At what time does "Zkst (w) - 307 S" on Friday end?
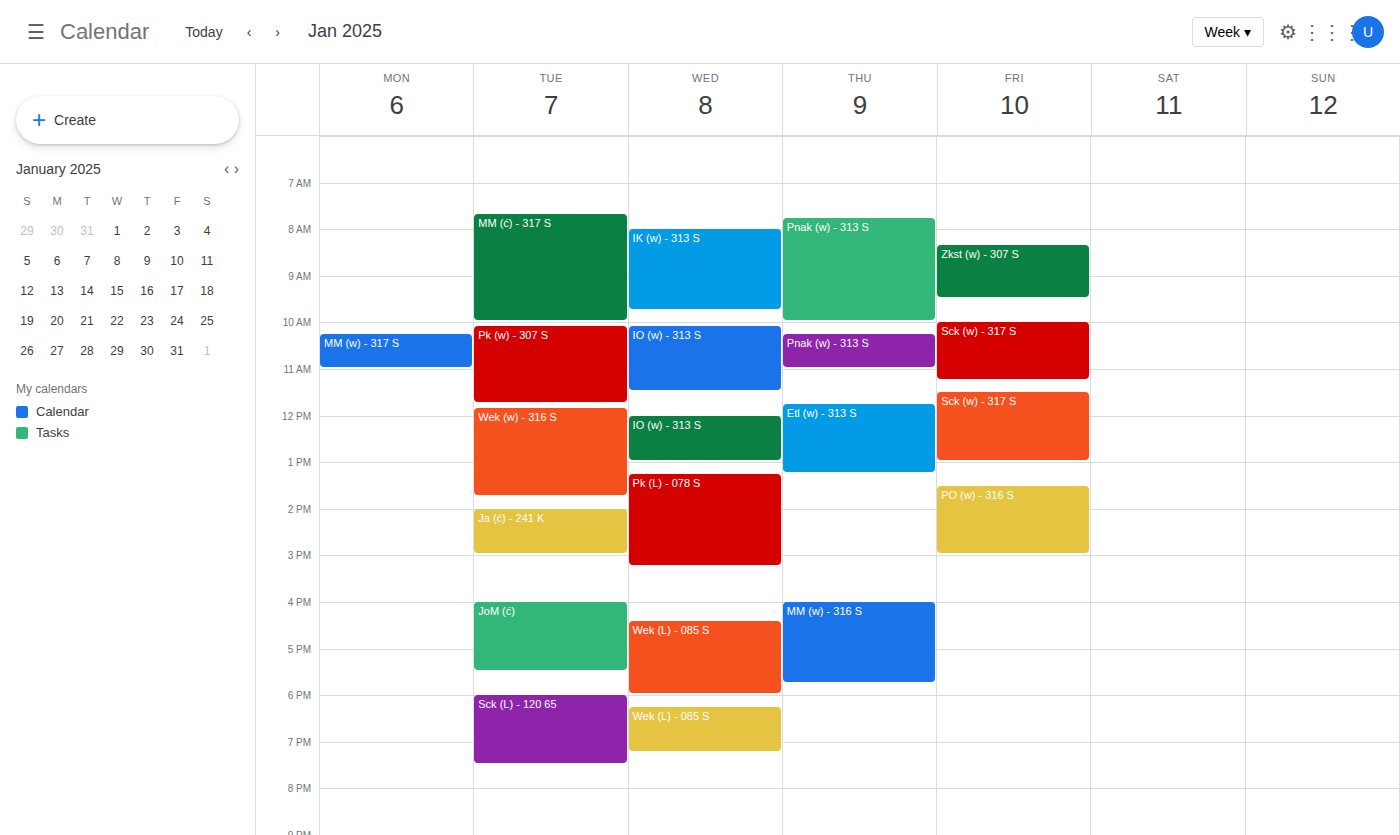
9:30 AM